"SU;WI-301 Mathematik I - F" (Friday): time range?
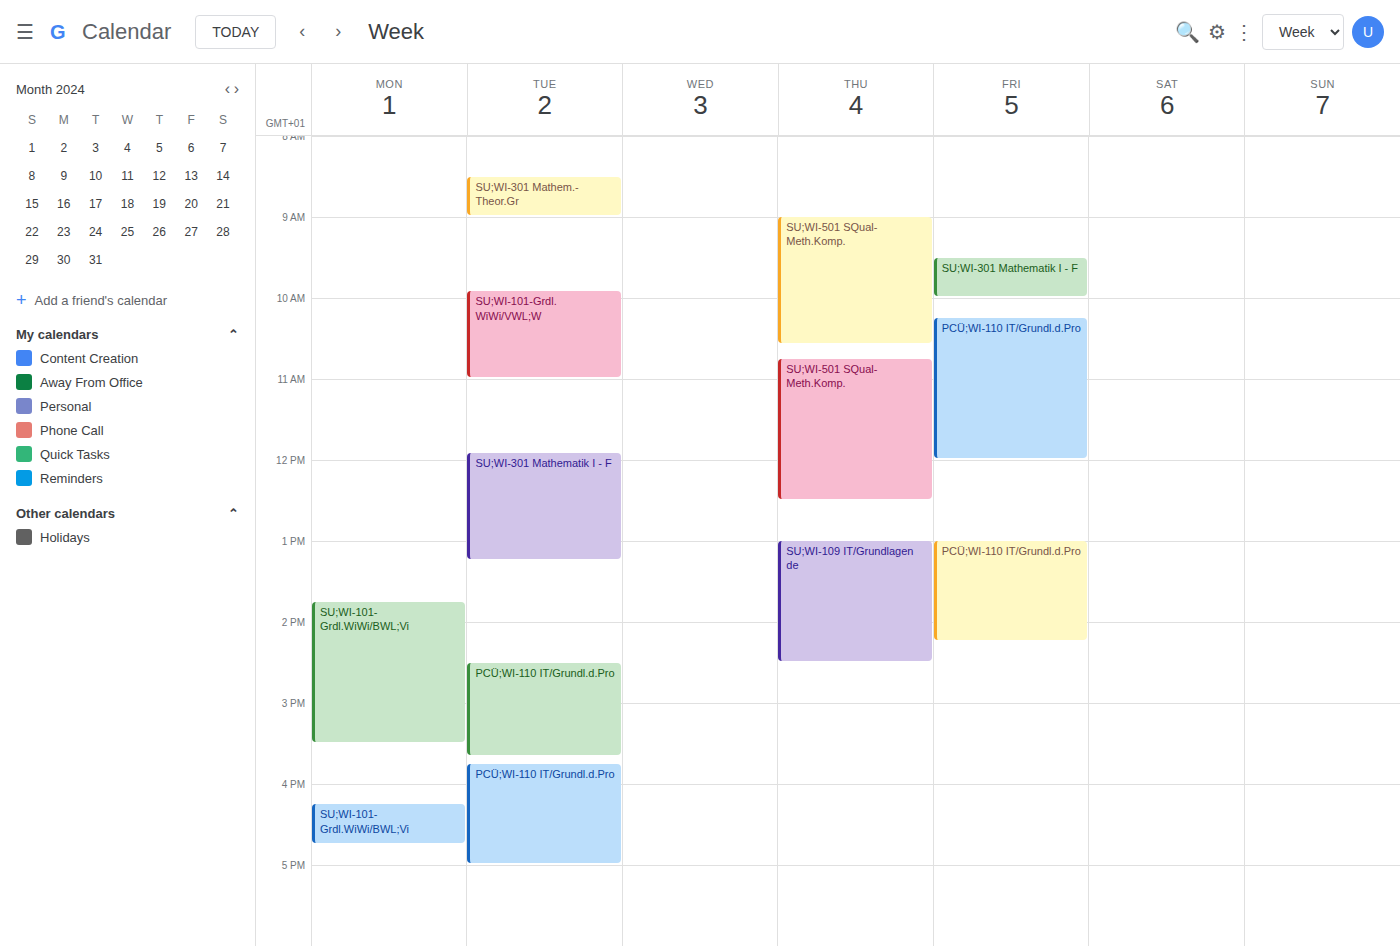
9:30 AM to 10:00 AM